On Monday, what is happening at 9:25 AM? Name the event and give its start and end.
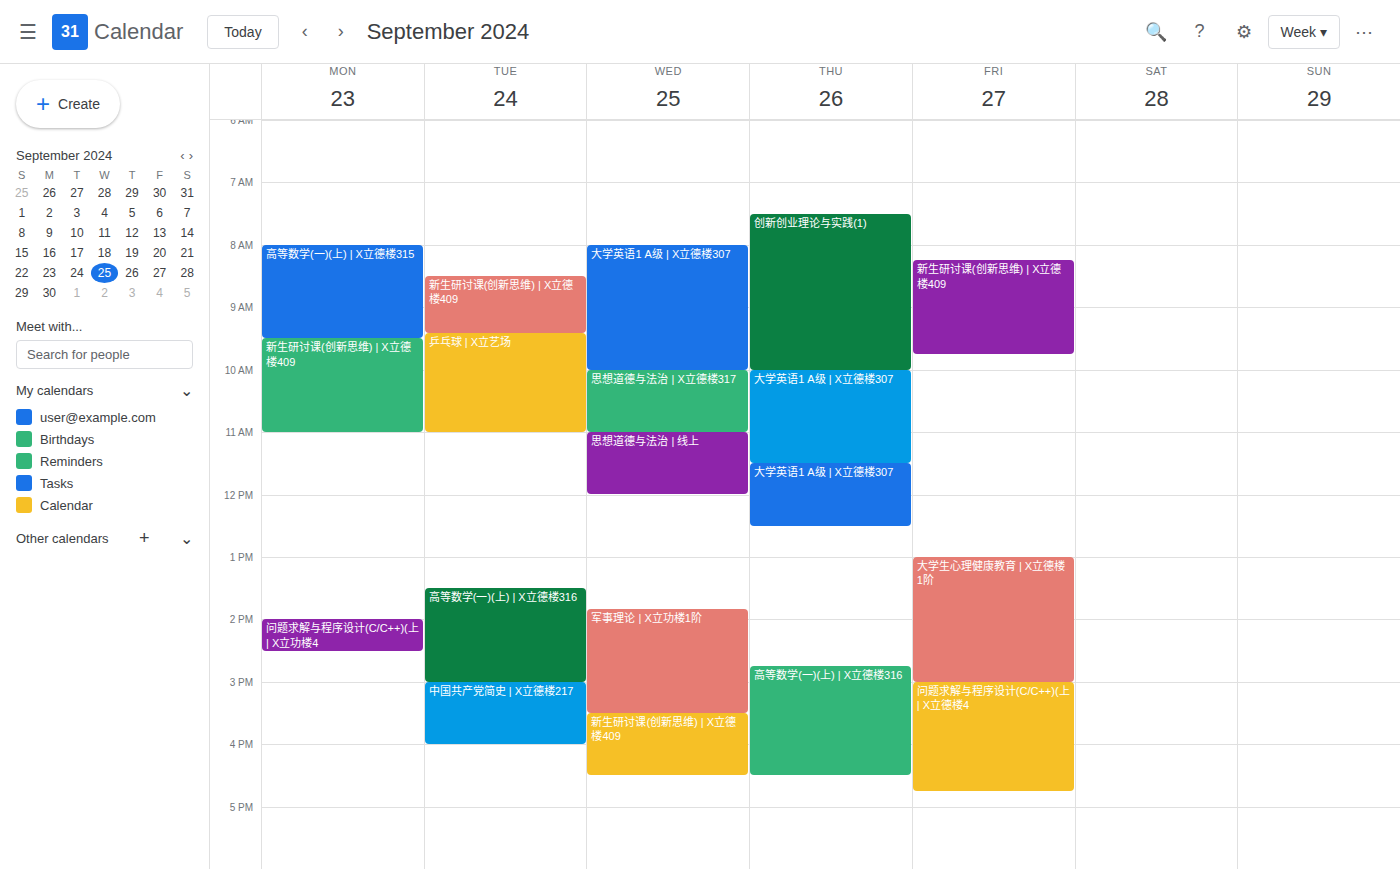
"高等数学(一)(上) | X立德楼315", 8:00 AM to 9:30 AM